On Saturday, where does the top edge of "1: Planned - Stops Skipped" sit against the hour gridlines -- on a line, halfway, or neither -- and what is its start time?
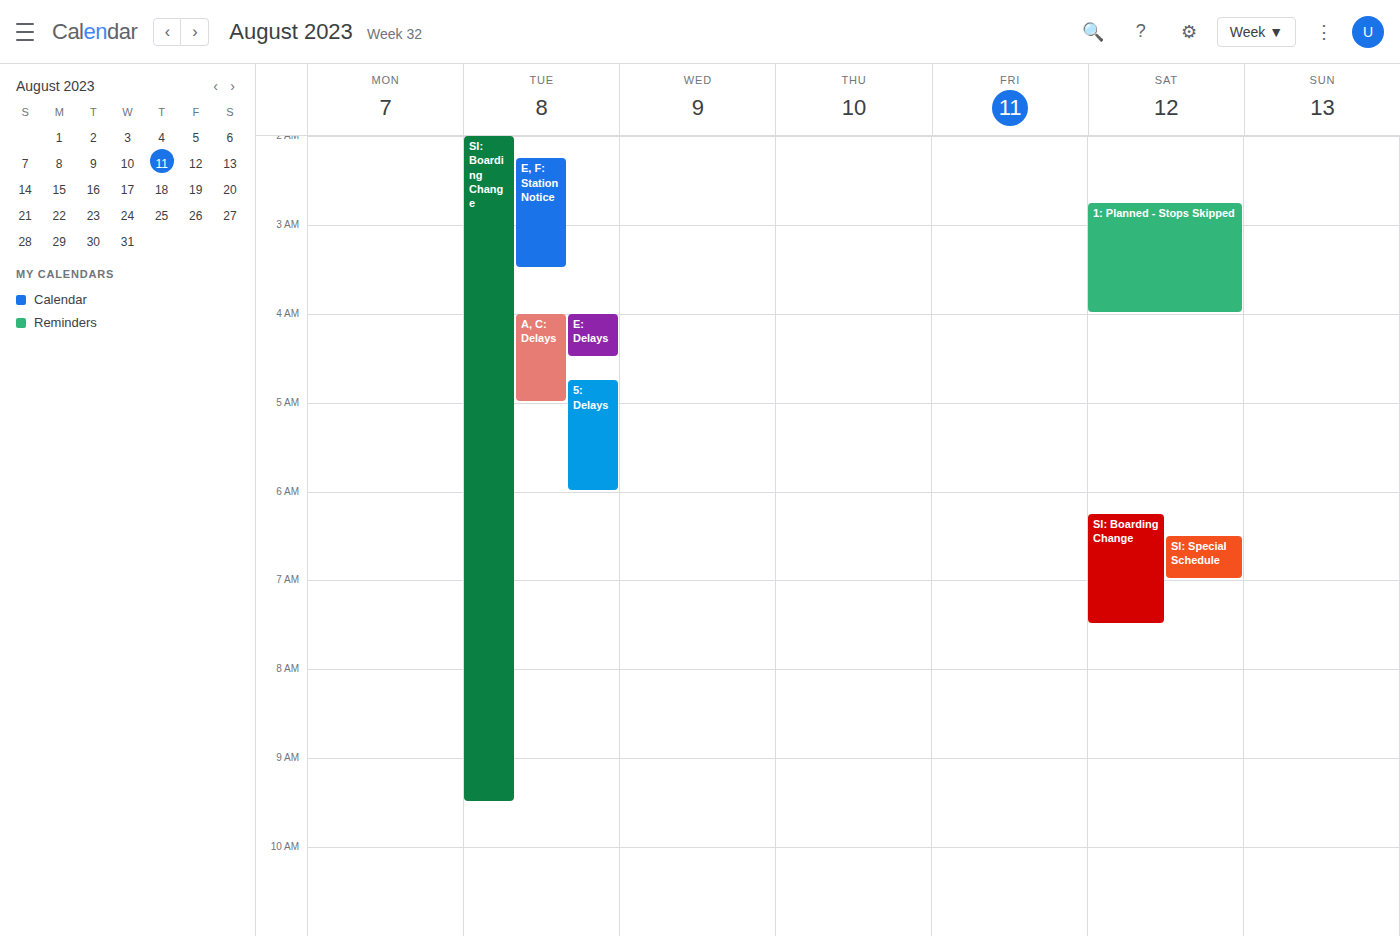
2:45 AM -- neither: three quarters of the way from the 2 AM line to the 3 AM line.